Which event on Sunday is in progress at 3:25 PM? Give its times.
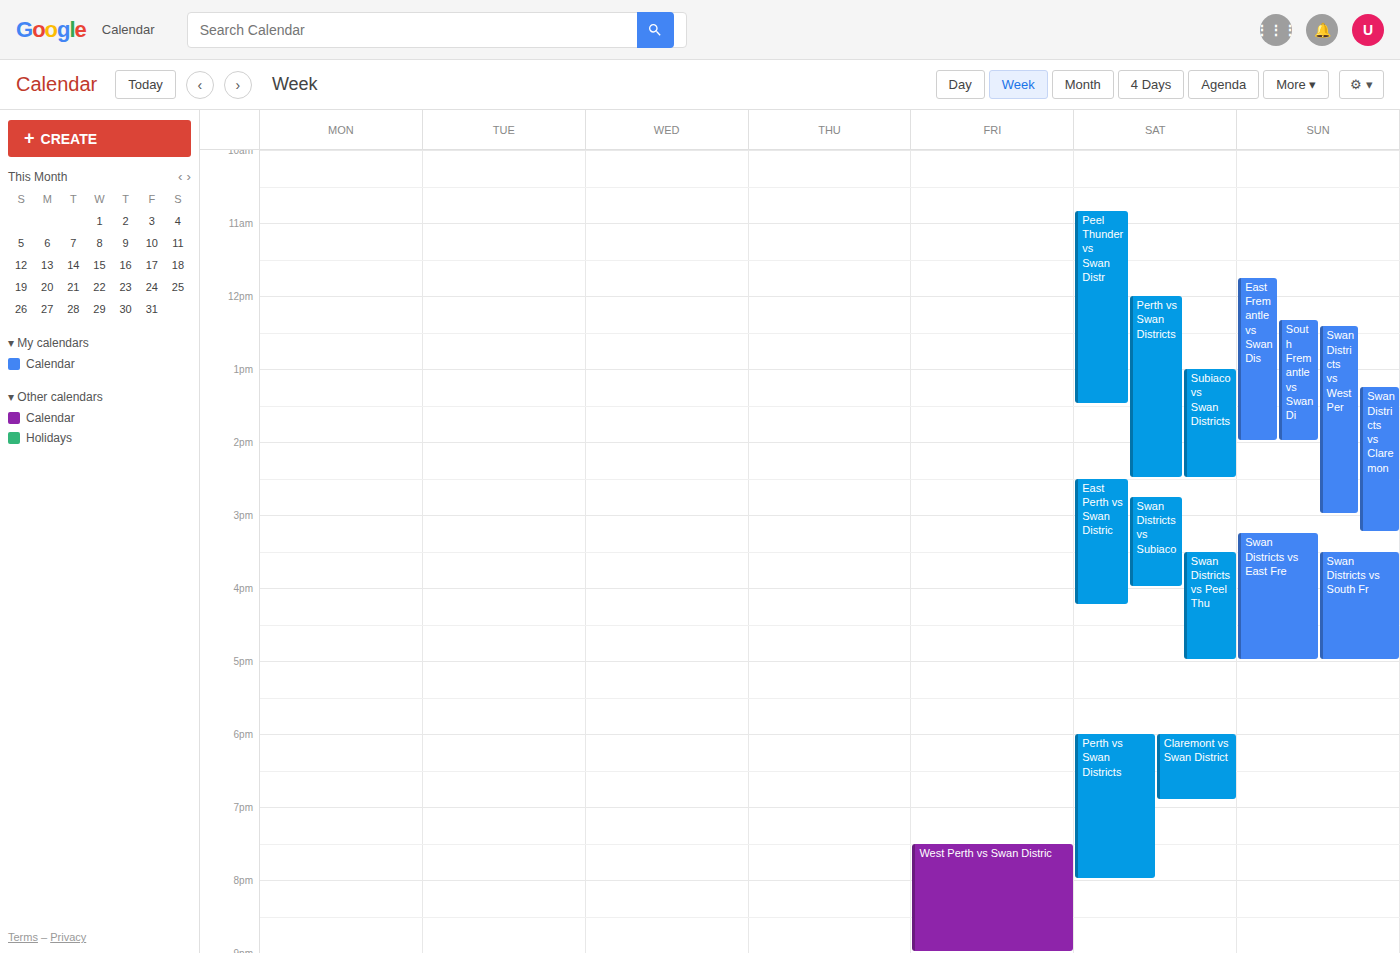
"Swan Districts vs East Fre", 3:15 PM to 5:00 PM